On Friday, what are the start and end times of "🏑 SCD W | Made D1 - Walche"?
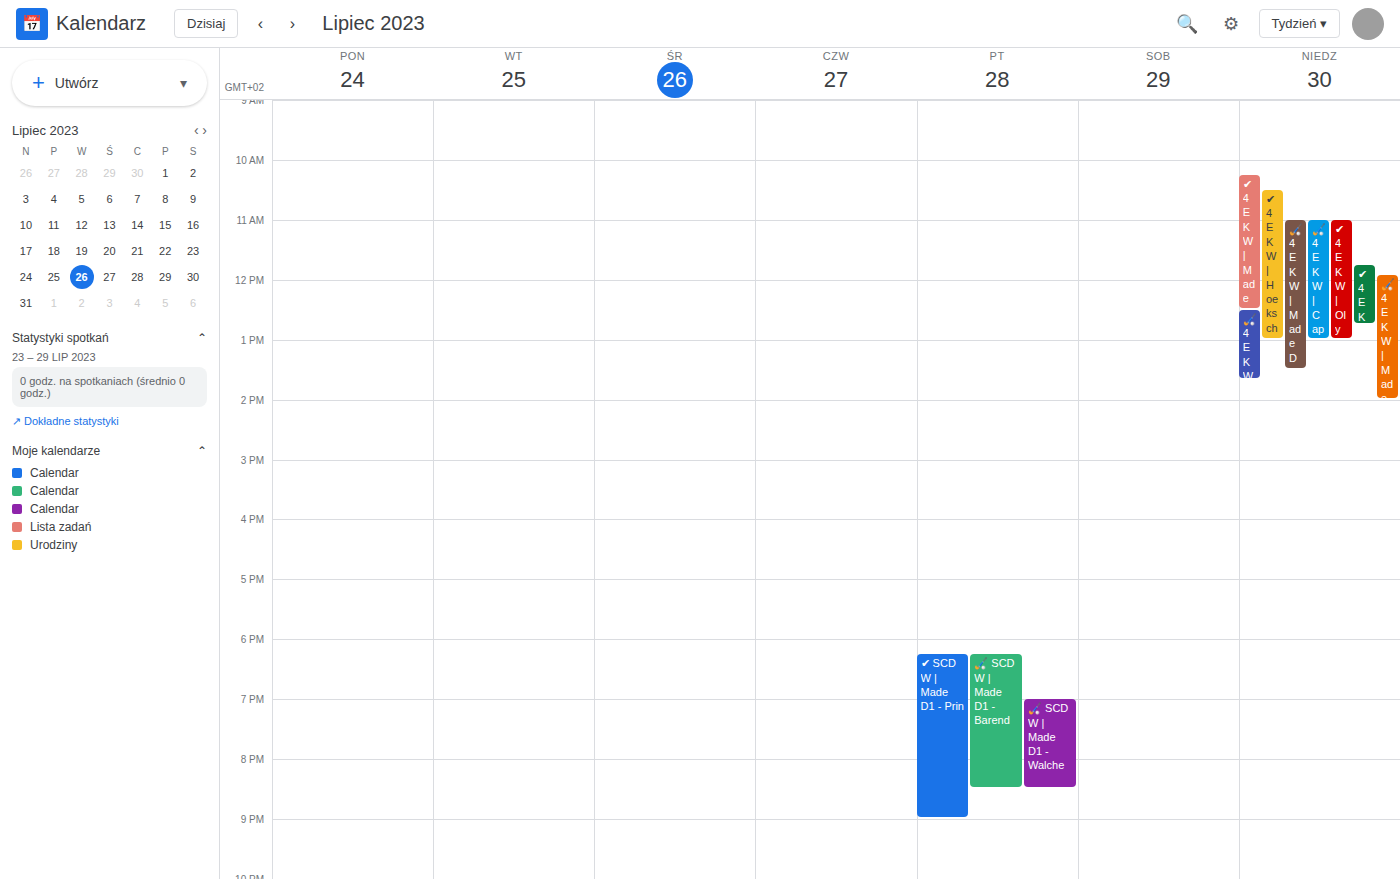
7:00 PM to 8:30 PM